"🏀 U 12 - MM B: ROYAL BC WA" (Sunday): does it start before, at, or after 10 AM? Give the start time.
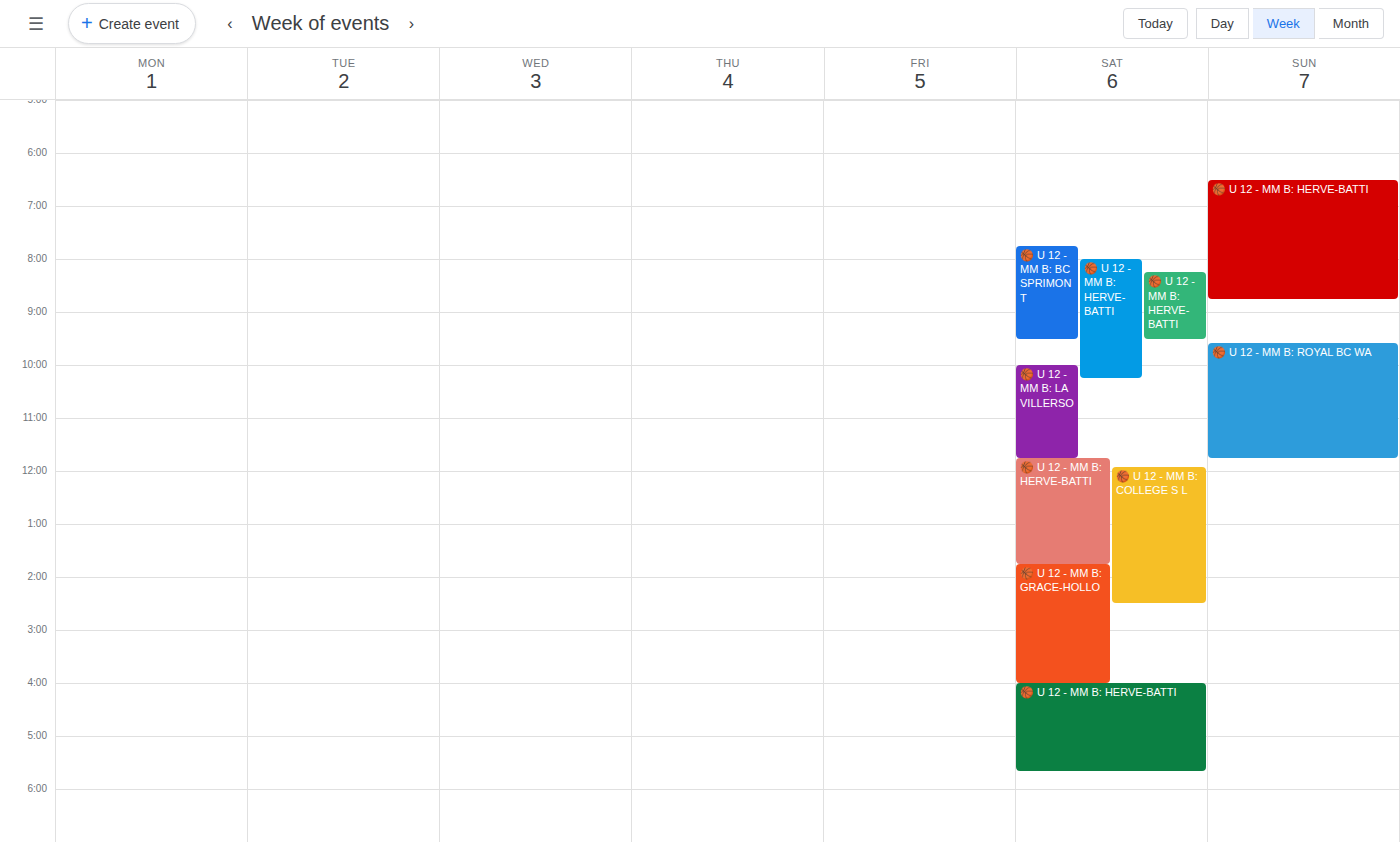
9:35 AM -- before 10 AM, 25 minutes above the 10 AM line.